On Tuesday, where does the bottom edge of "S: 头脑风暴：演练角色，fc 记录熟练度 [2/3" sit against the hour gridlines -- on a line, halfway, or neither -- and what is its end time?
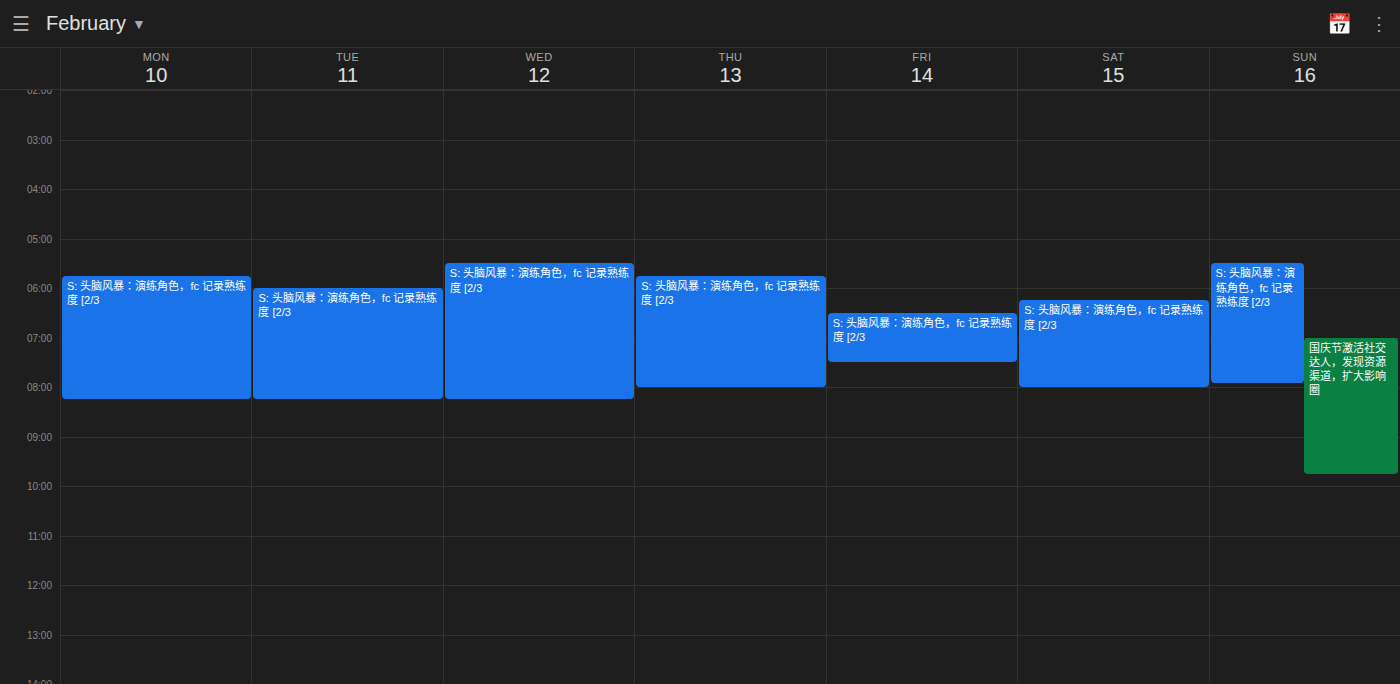
8:15 AM -- neither: a quarter of the way from the 8 AM line to the 9 AM line.